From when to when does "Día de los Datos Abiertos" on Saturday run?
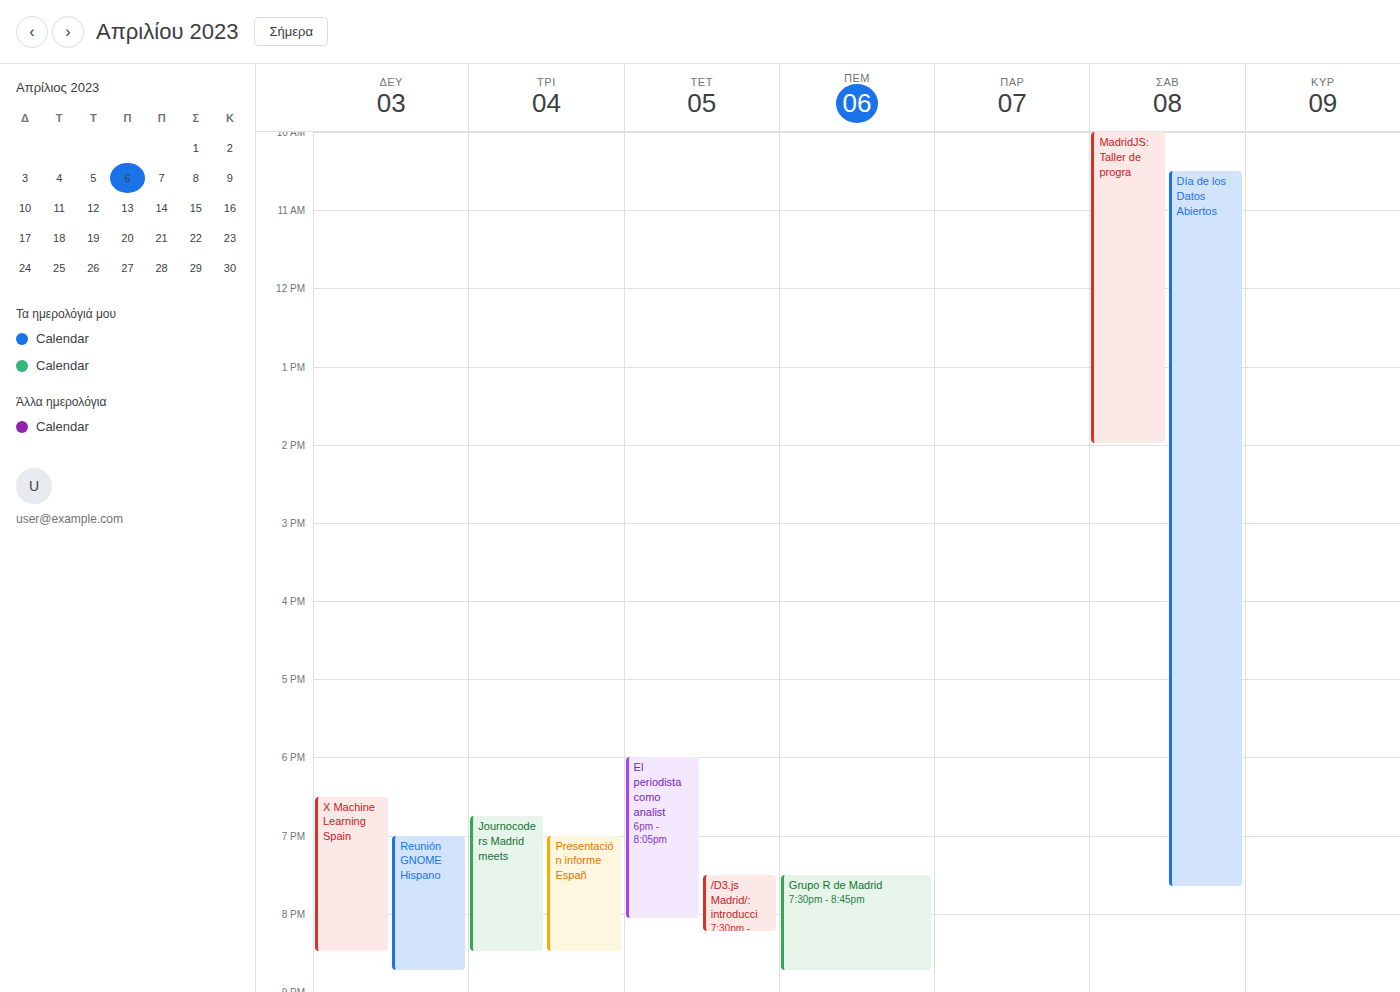
10:30 AM to 7:40 PM